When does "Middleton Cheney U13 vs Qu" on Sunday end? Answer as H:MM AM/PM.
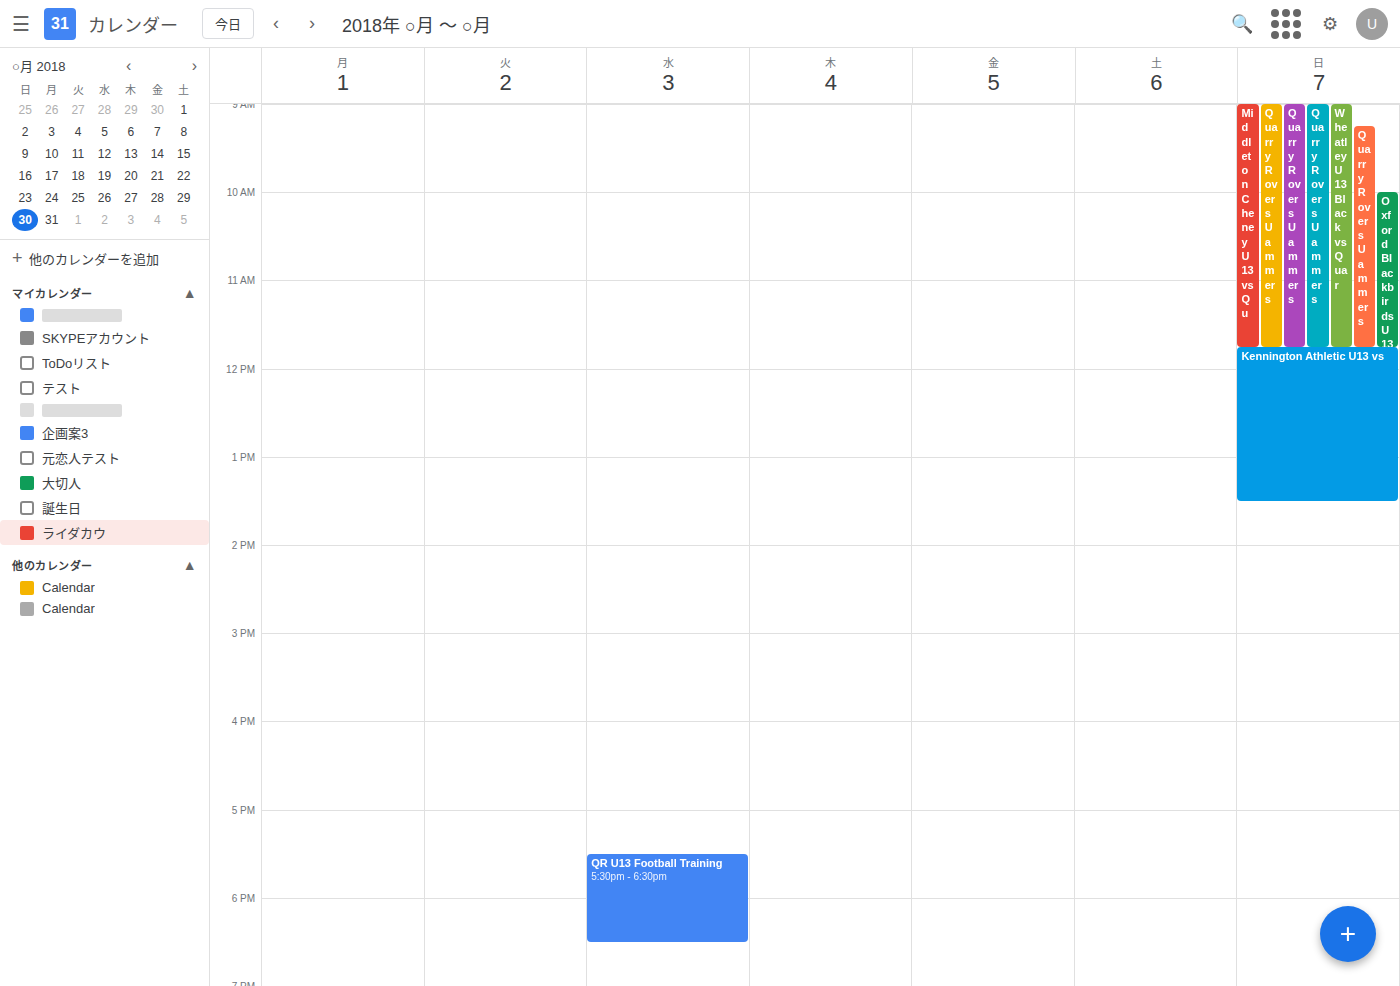
11:45 AM